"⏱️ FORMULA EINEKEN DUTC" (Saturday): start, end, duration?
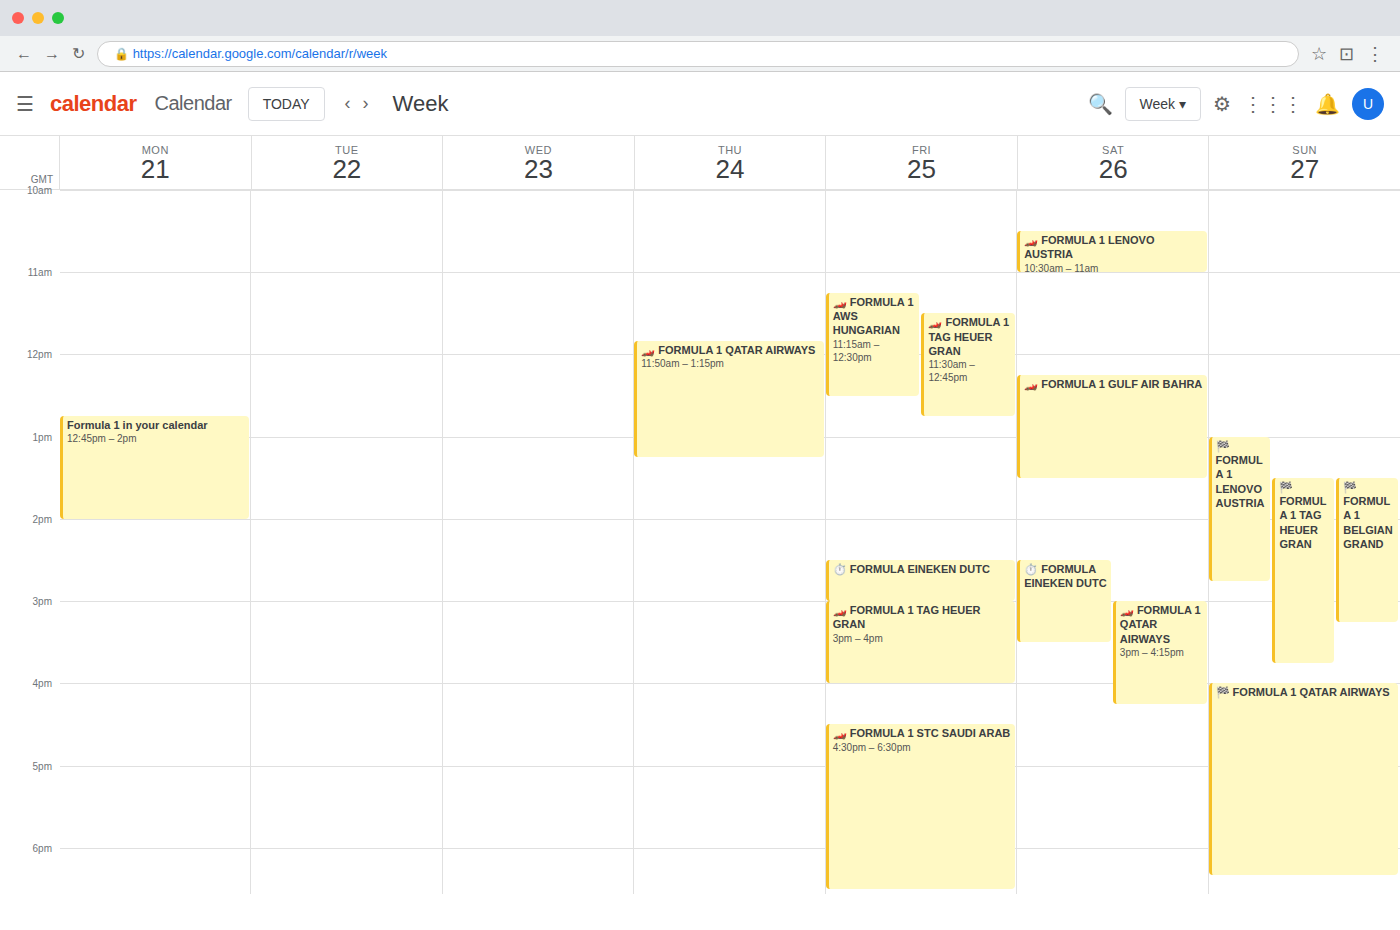
14:30 to 15:30, 1 hour